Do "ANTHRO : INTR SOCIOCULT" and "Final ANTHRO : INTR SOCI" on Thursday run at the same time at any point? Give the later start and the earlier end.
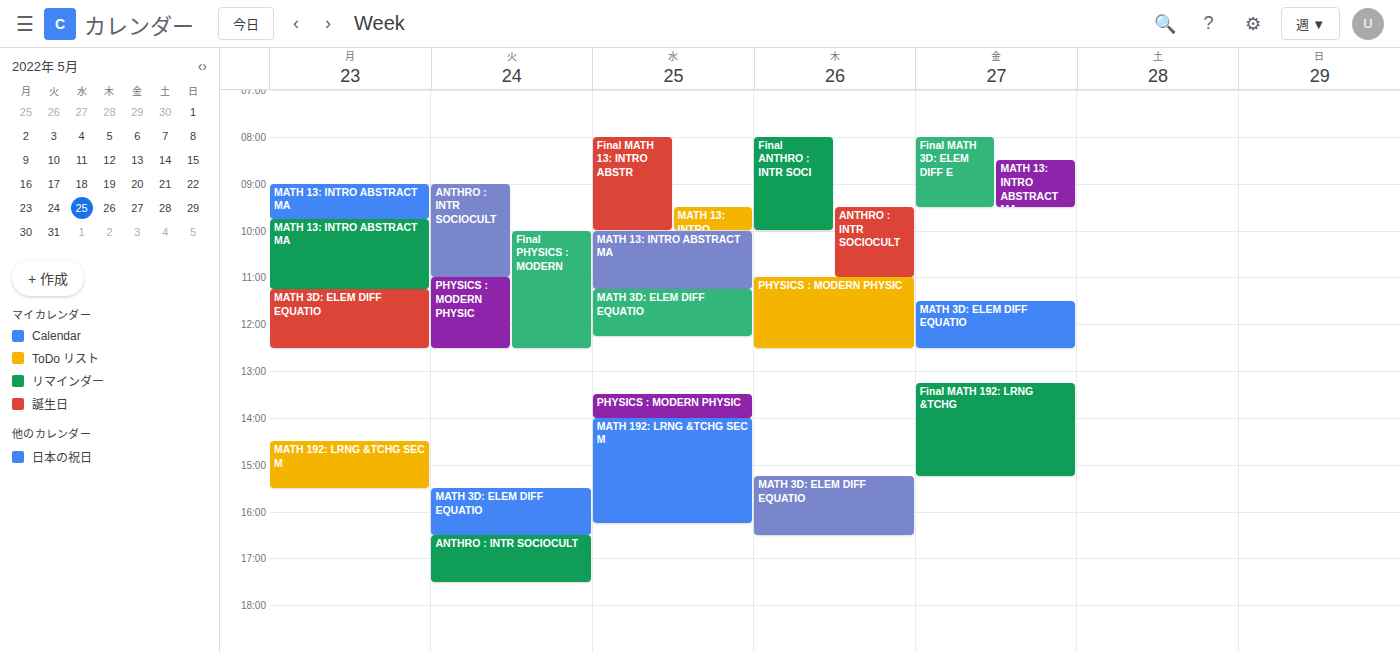
"ANTHRO : INTR SOCIOCULT" starts at 9:30 AM, before "Final ANTHRO : INTR SOCI" ends at 10:00 AM -- they overlap.